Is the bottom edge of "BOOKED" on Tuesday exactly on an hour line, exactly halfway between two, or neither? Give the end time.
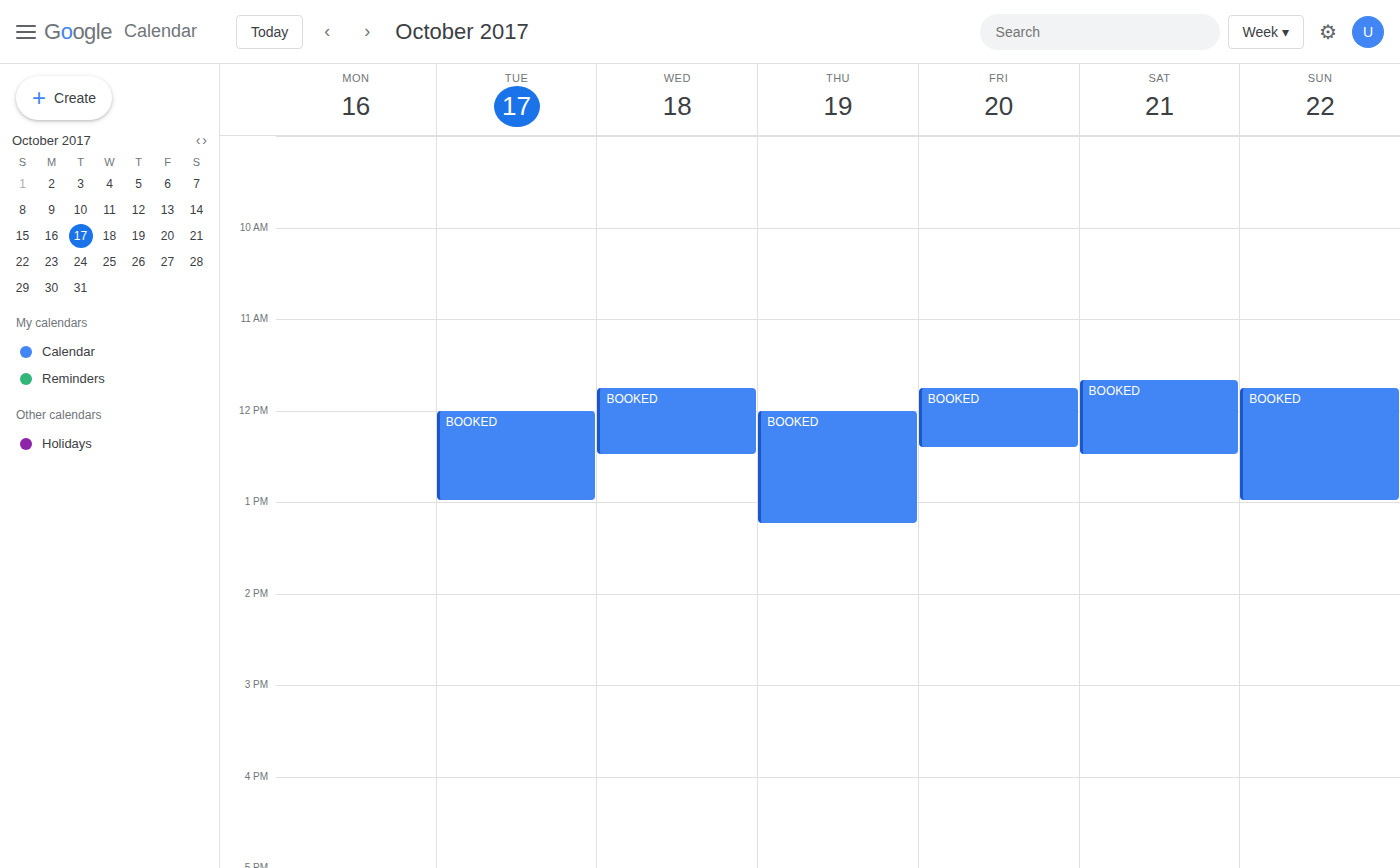
1:00 PM -- exactly on the 1 PM line.